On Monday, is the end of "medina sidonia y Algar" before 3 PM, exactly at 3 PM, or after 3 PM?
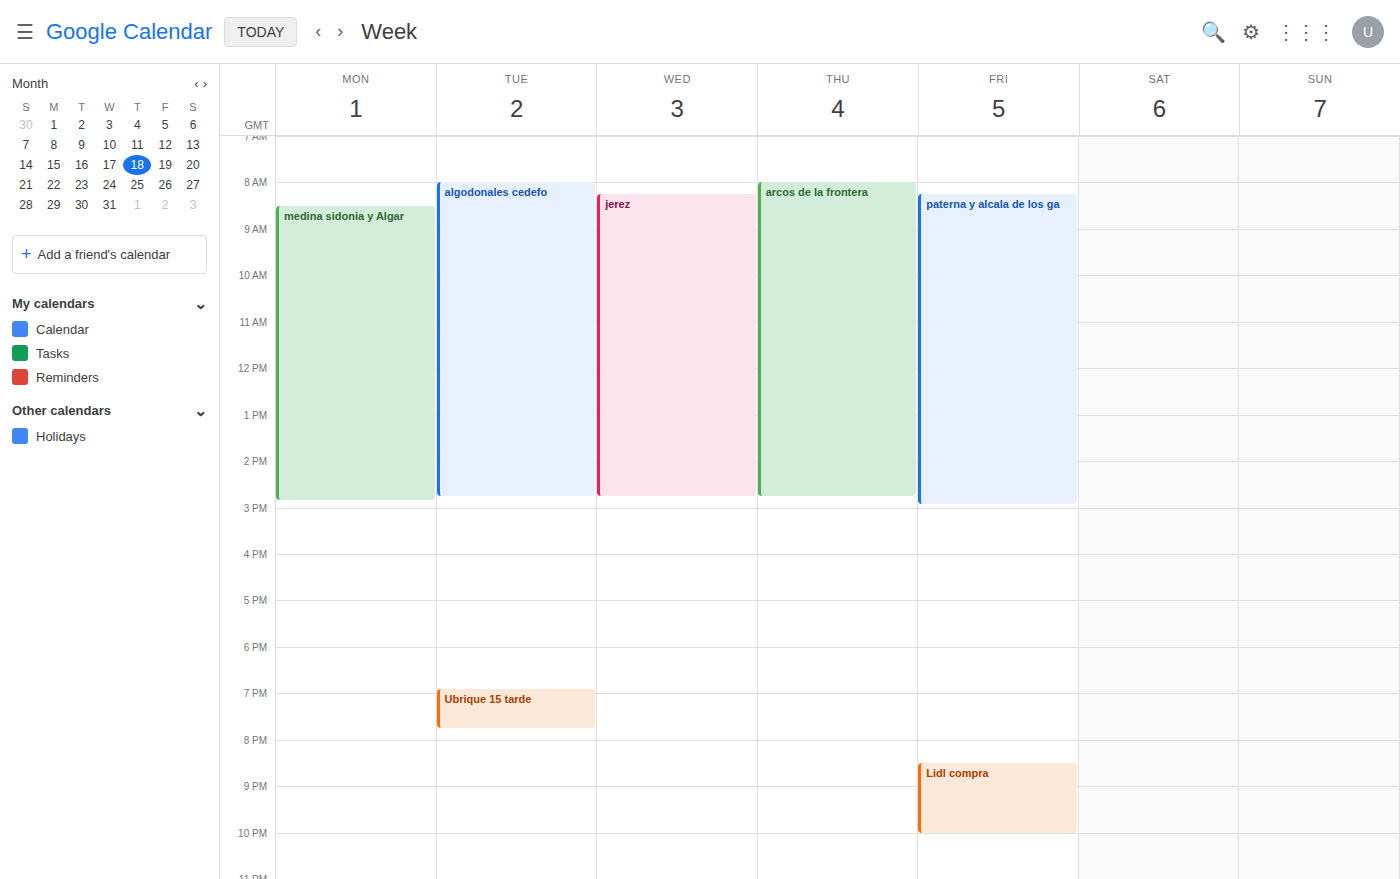
2:50 PM -- before 3 PM, 10 minutes above the 3 PM line.